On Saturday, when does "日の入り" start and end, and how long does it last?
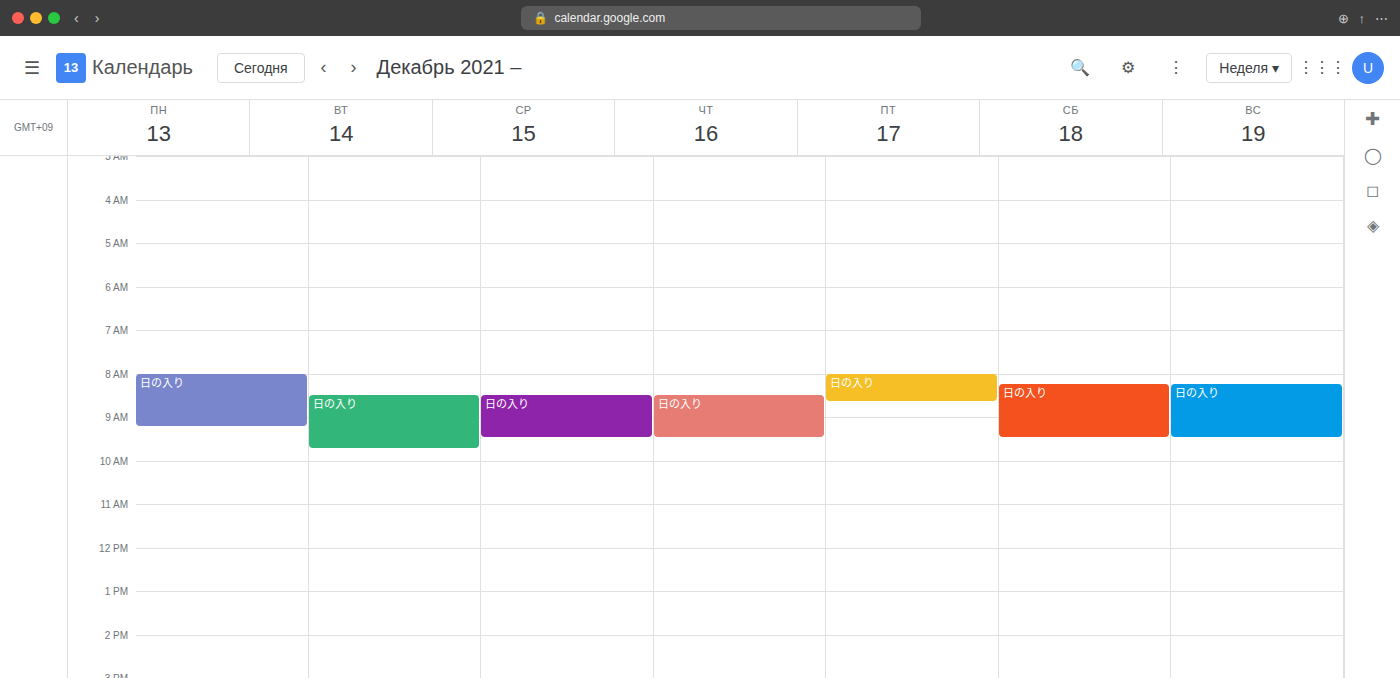
8:15 AM to 9:30 AM, 1 hour 15 minutes